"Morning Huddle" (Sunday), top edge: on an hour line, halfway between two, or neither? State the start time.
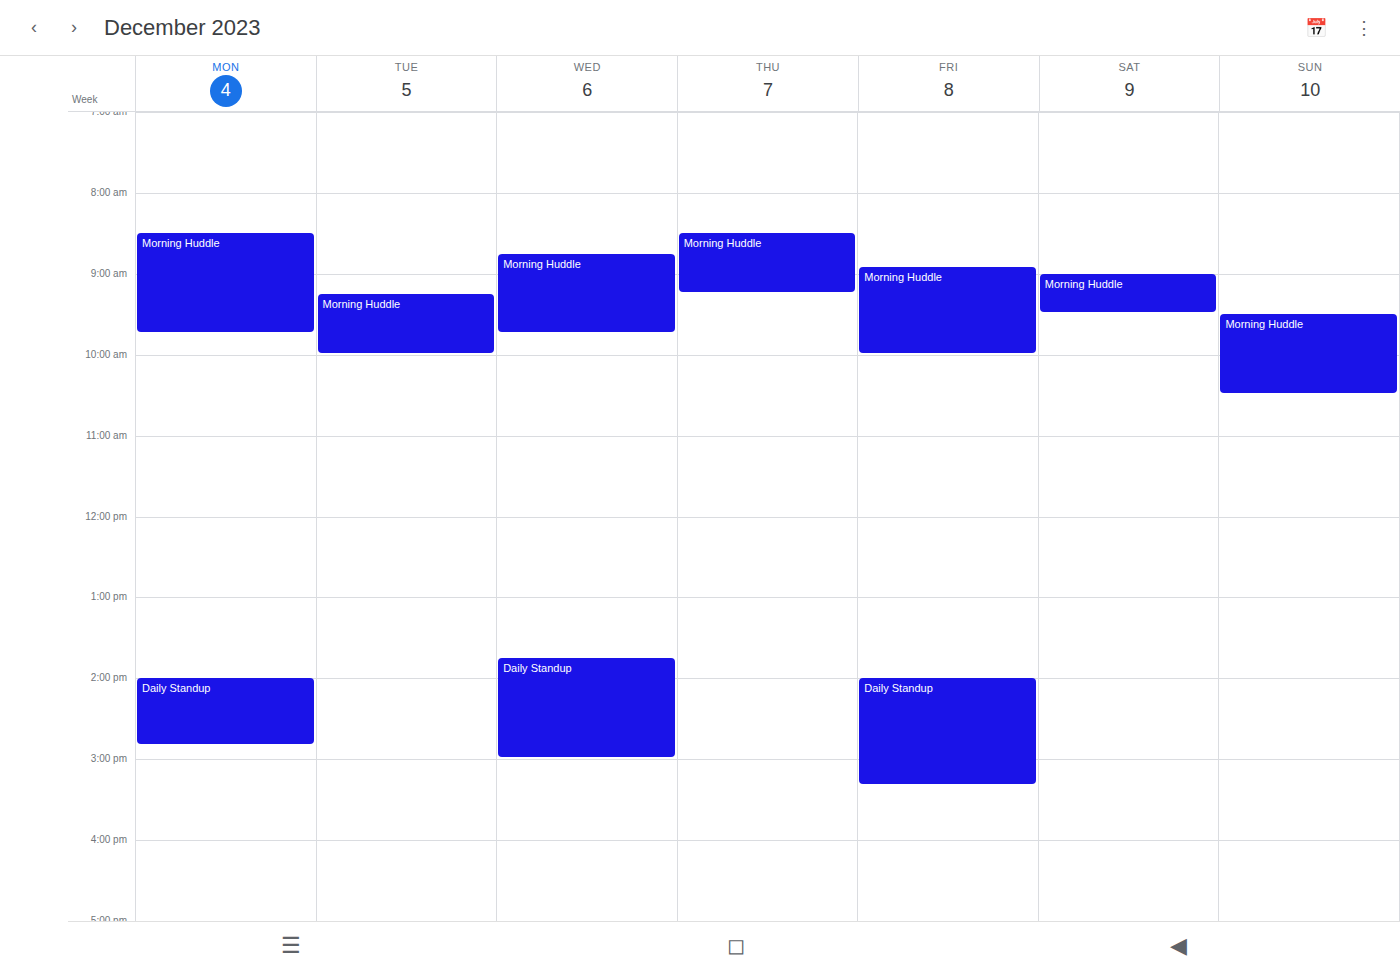
9:30 AM -- halfway between the 9 AM and 10 AM lines.